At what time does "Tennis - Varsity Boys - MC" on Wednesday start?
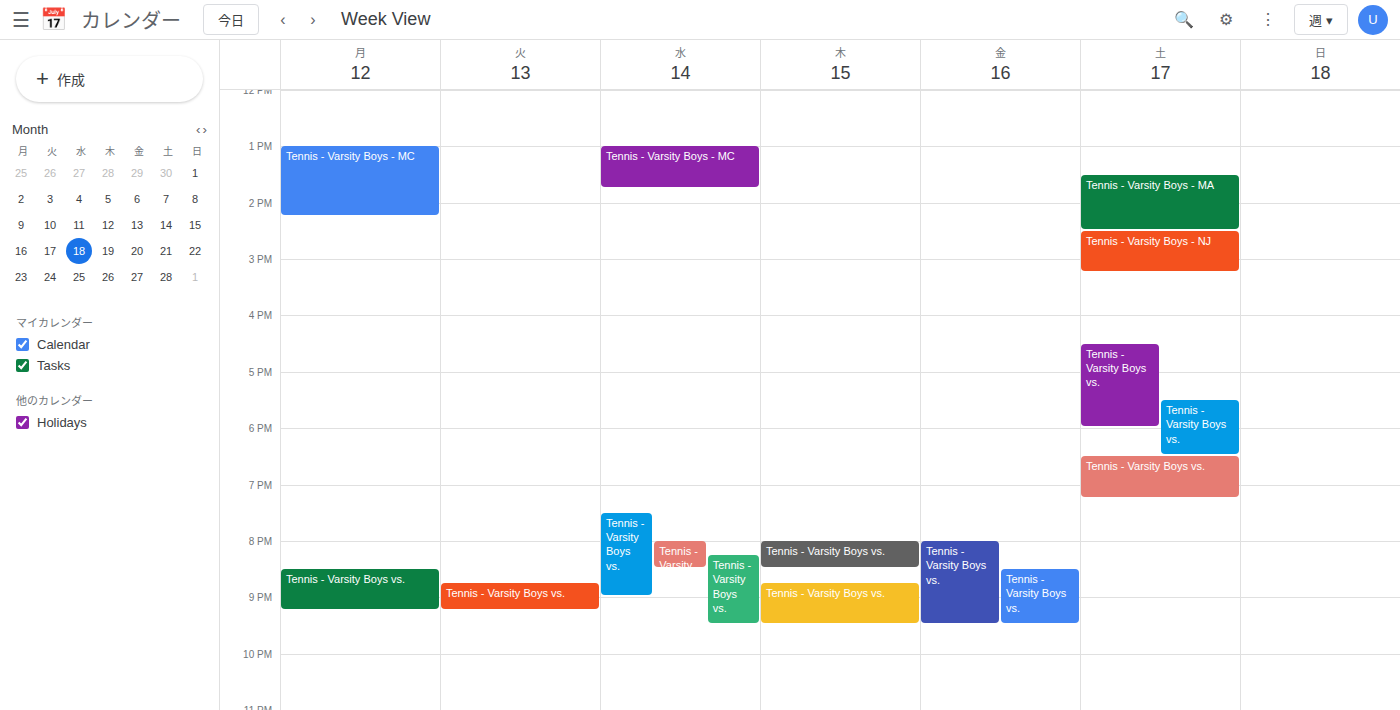
1:00 PM